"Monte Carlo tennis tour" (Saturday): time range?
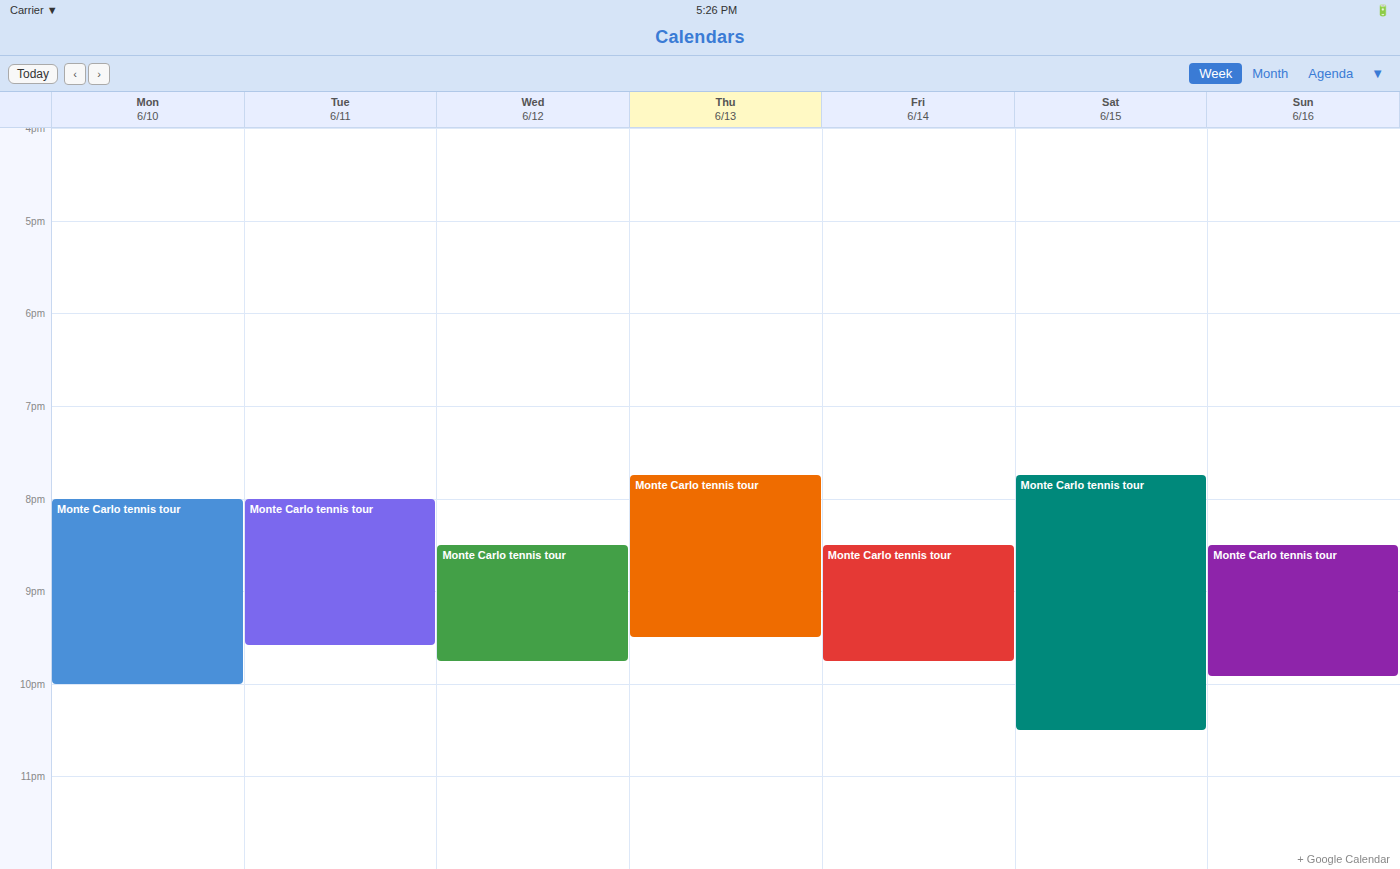
7:45 PM to 10:30 PM